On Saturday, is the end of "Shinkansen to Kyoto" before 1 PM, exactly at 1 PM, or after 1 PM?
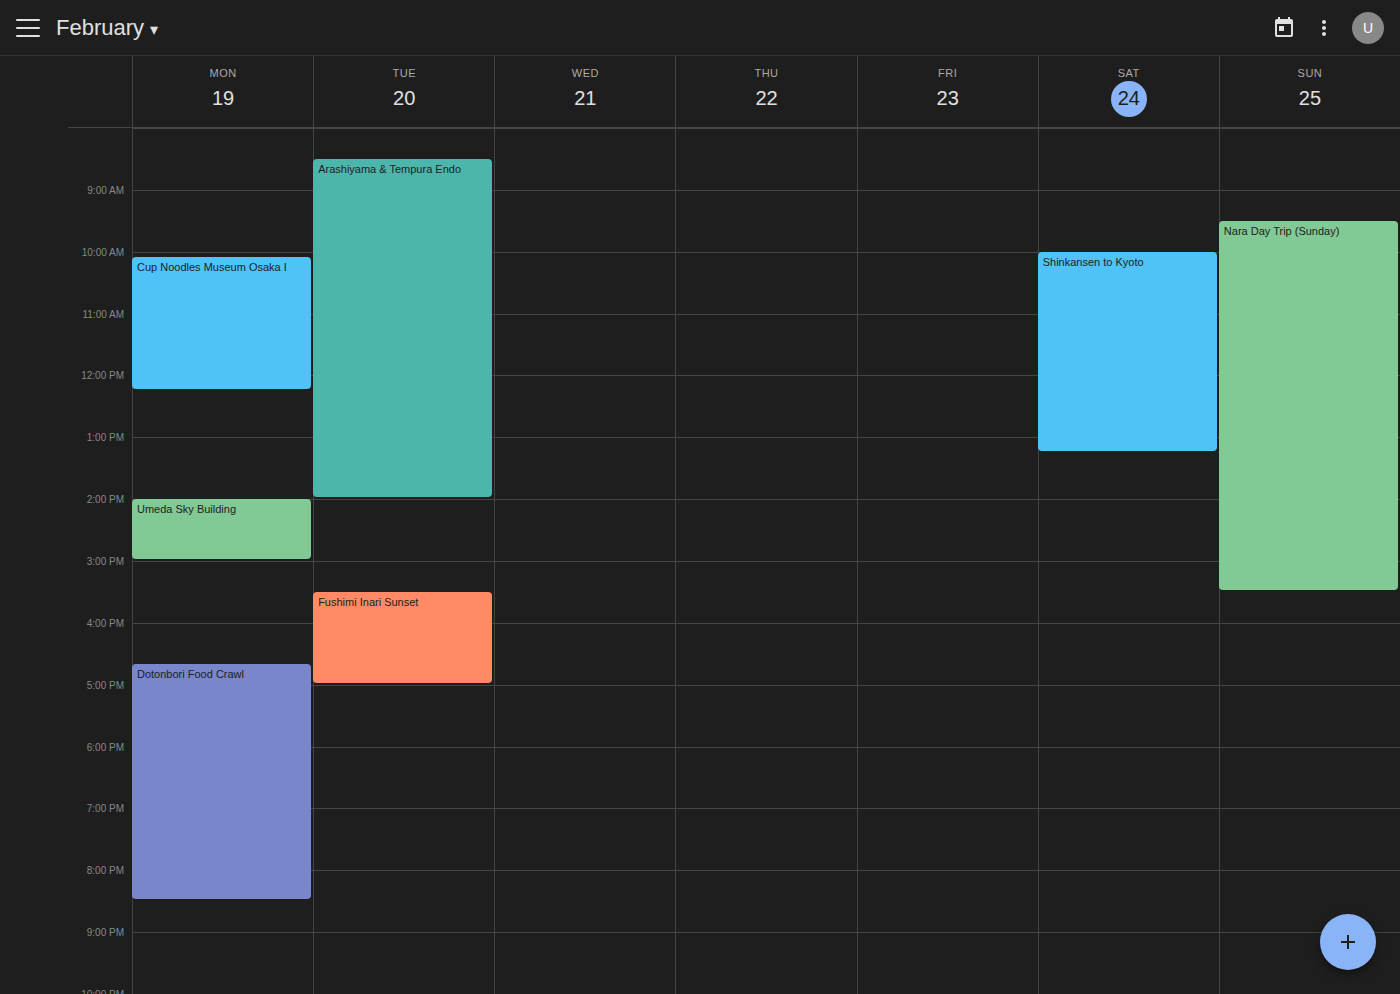
1:15 PM -- after 1 PM, 15 minutes below the 1 PM line.